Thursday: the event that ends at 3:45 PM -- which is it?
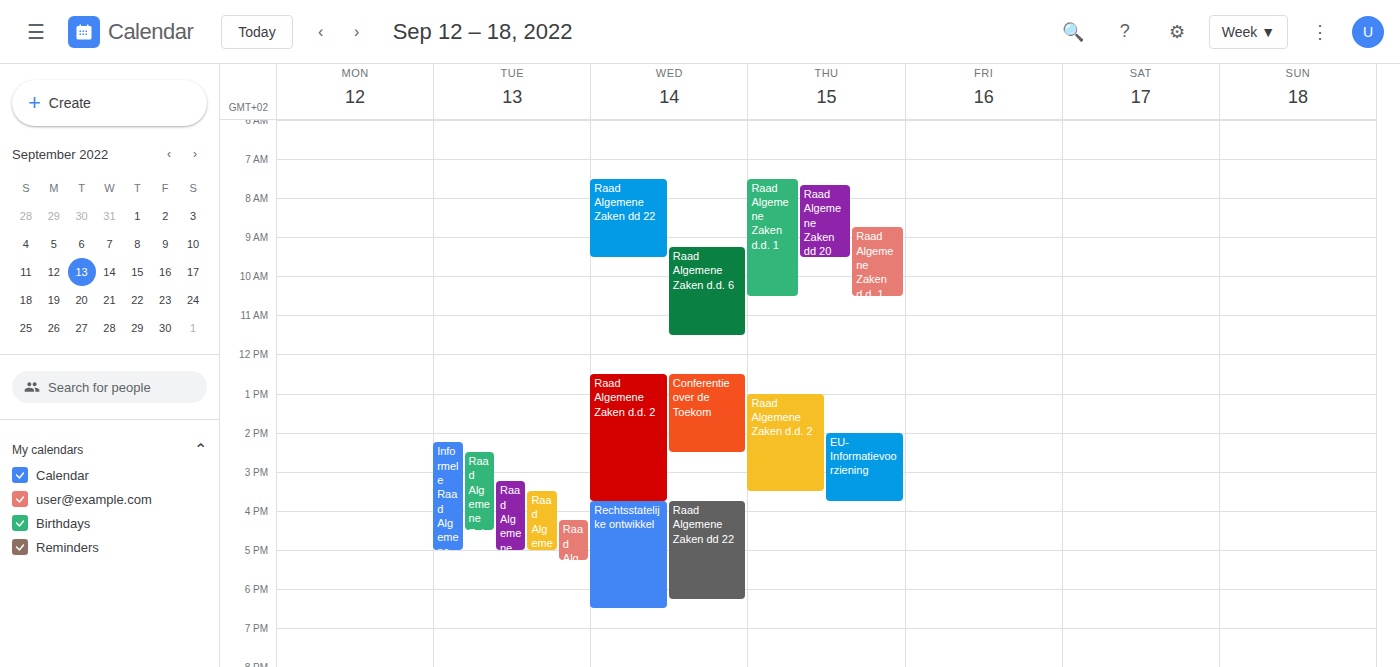
"EU-Informatievoorziening"